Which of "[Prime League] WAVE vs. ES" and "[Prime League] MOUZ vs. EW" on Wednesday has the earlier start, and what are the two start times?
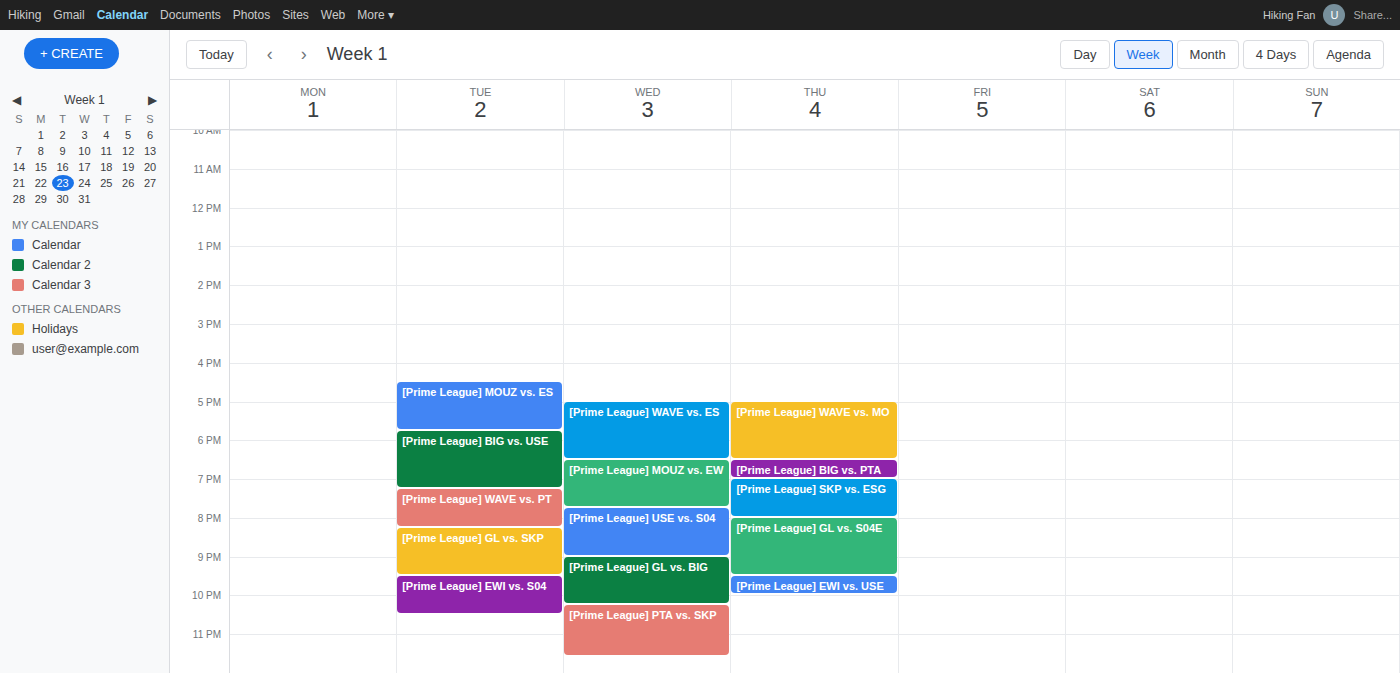
"[Prime League] WAVE vs. ES" 17:00; "[Prime League] MOUZ vs. EW" 18:30.